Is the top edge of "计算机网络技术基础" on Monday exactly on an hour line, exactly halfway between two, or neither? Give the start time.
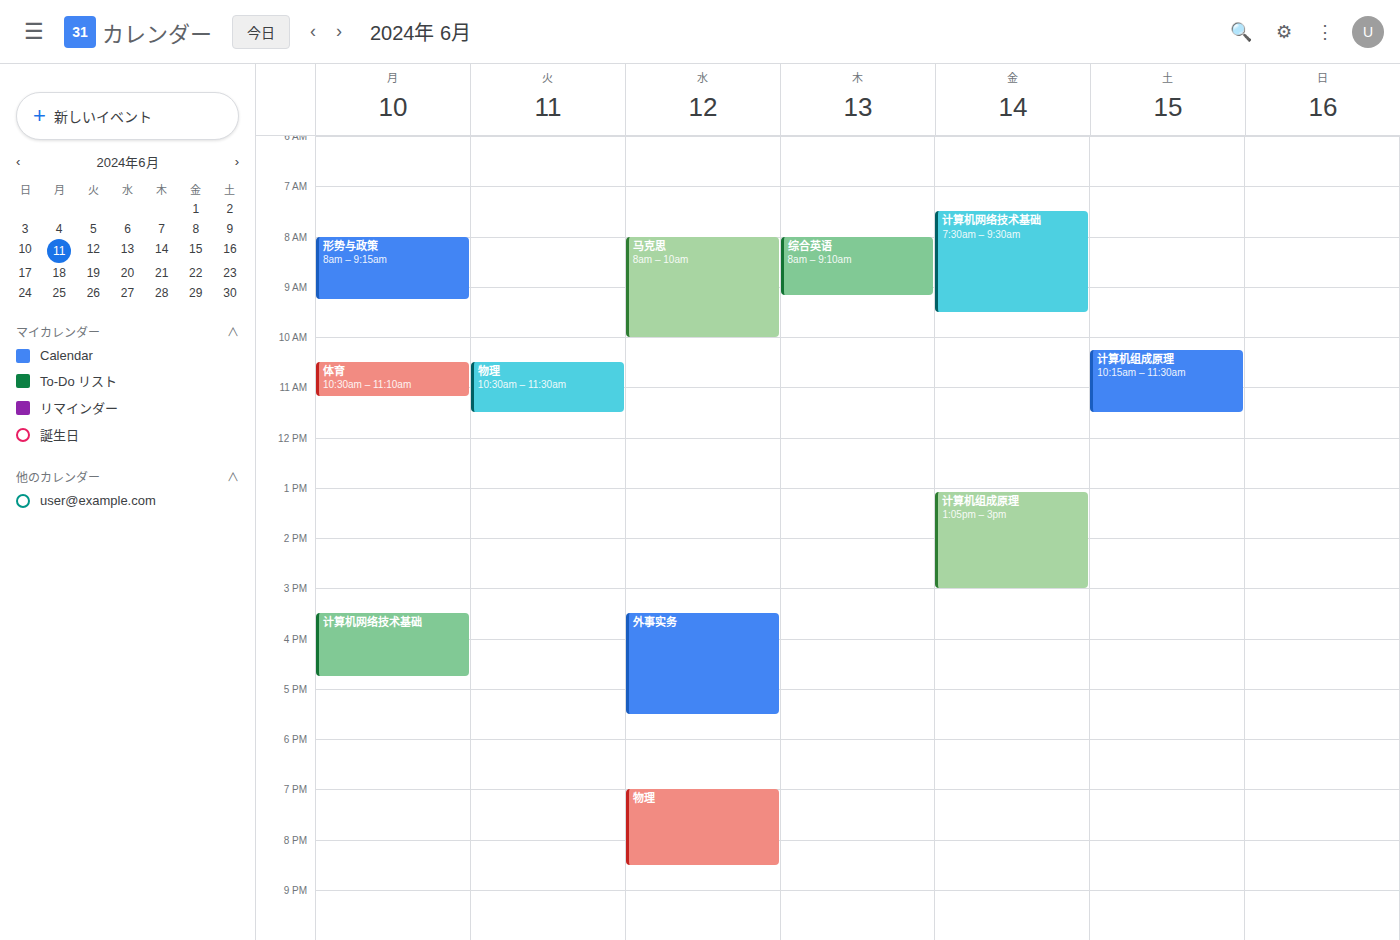
3:30 PM -- halfway between the 3 PM and 4 PM lines.